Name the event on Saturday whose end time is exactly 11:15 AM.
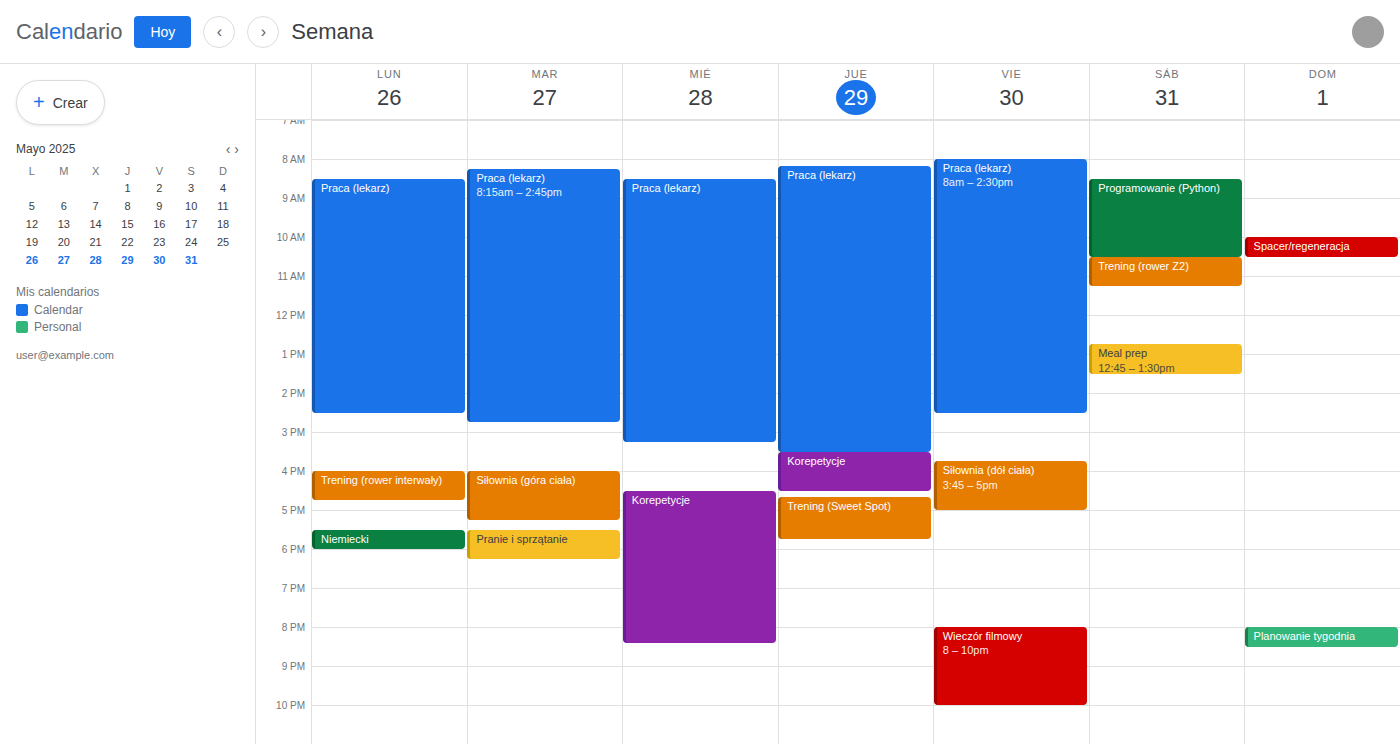
"Trening (rower Z2)"